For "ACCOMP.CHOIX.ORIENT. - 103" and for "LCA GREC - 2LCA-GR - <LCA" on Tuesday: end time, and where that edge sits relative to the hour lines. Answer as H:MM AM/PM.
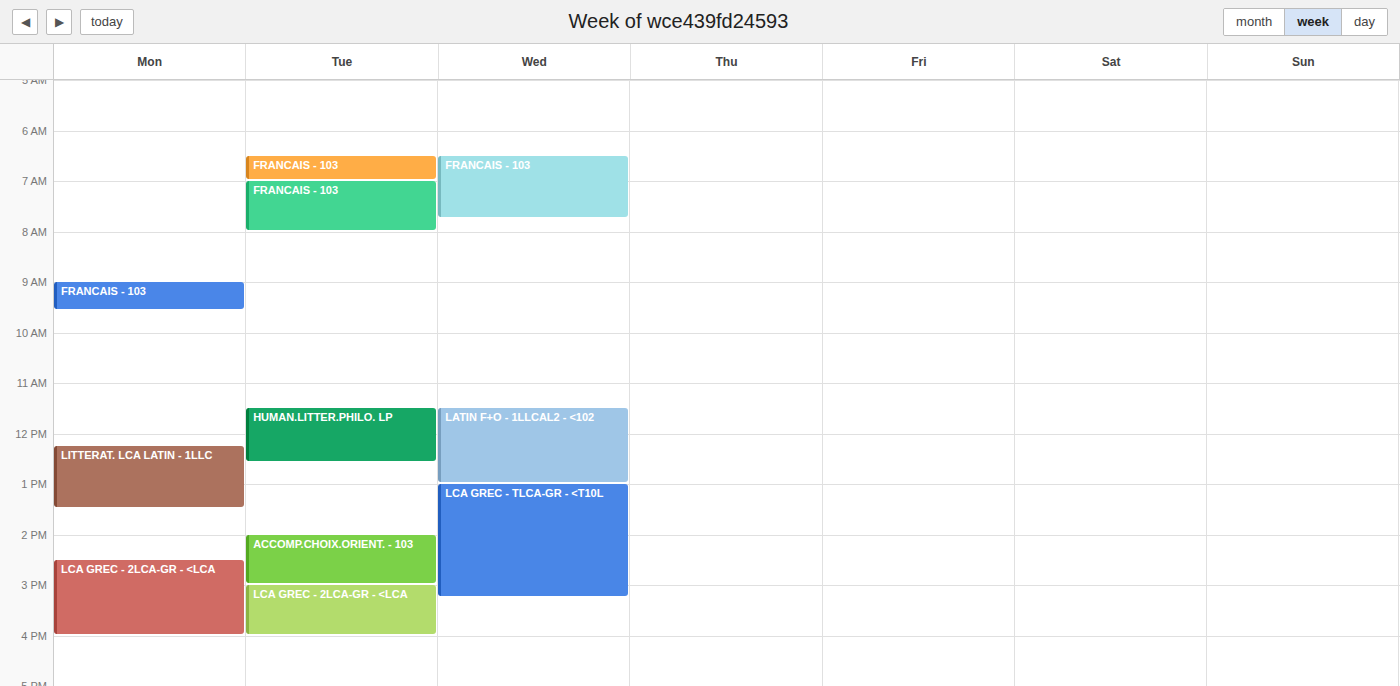
"ACCOMP.CHOIX.ORIENT. - 103": 3:00 PM, exactly on the 3 PM line. "LCA GREC - 2LCA-GR - <LCA": 4:00 PM, exactly on the 4 PM line.